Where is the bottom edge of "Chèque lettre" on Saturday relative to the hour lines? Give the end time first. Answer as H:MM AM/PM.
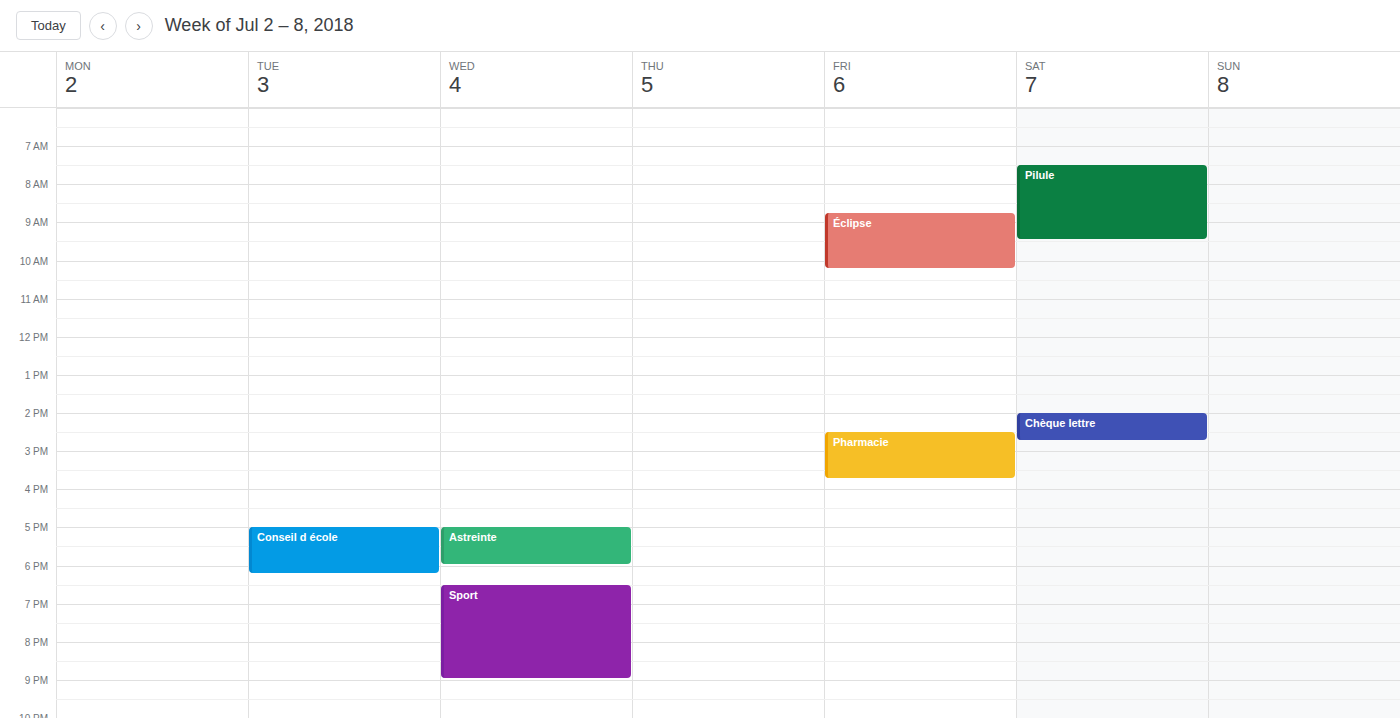
2:45 PM -- neither: three quarters of the way from the 2 PM line to the 3 PM line.